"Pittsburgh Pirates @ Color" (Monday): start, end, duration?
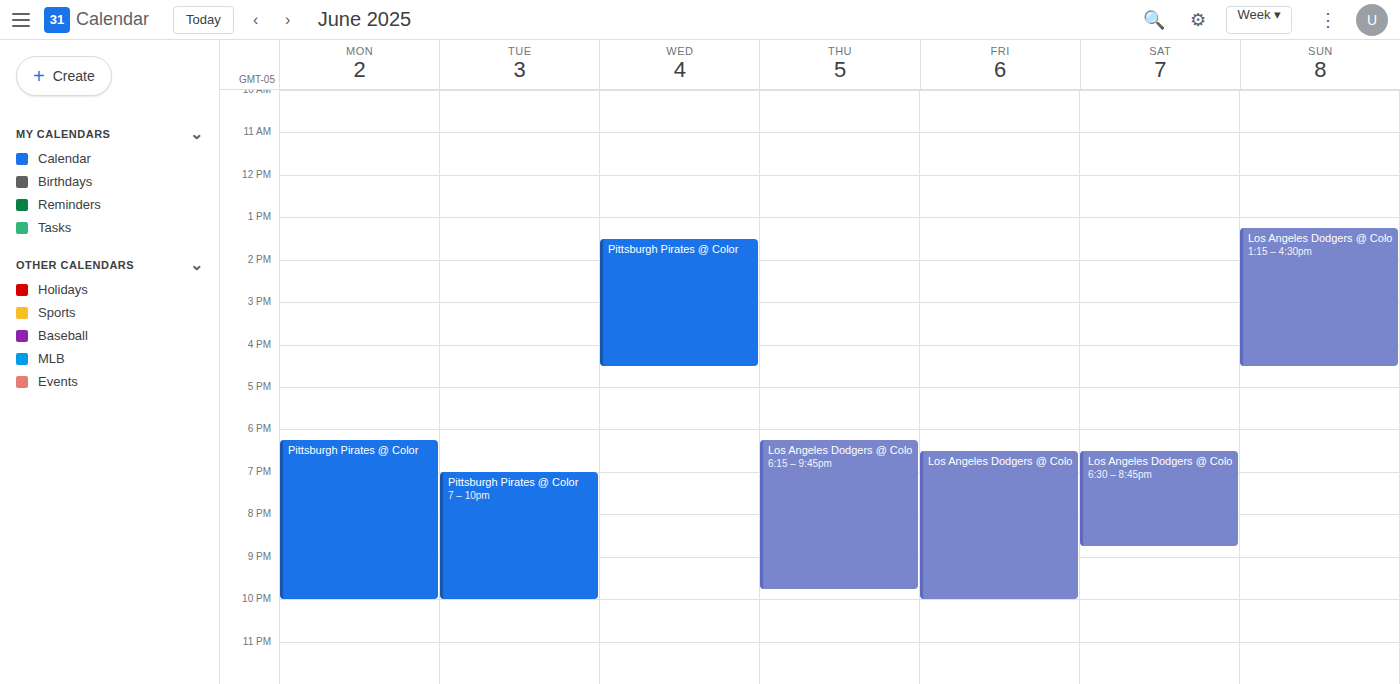
6:15 PM to 10:00 PM, 3 hours 45 minutes